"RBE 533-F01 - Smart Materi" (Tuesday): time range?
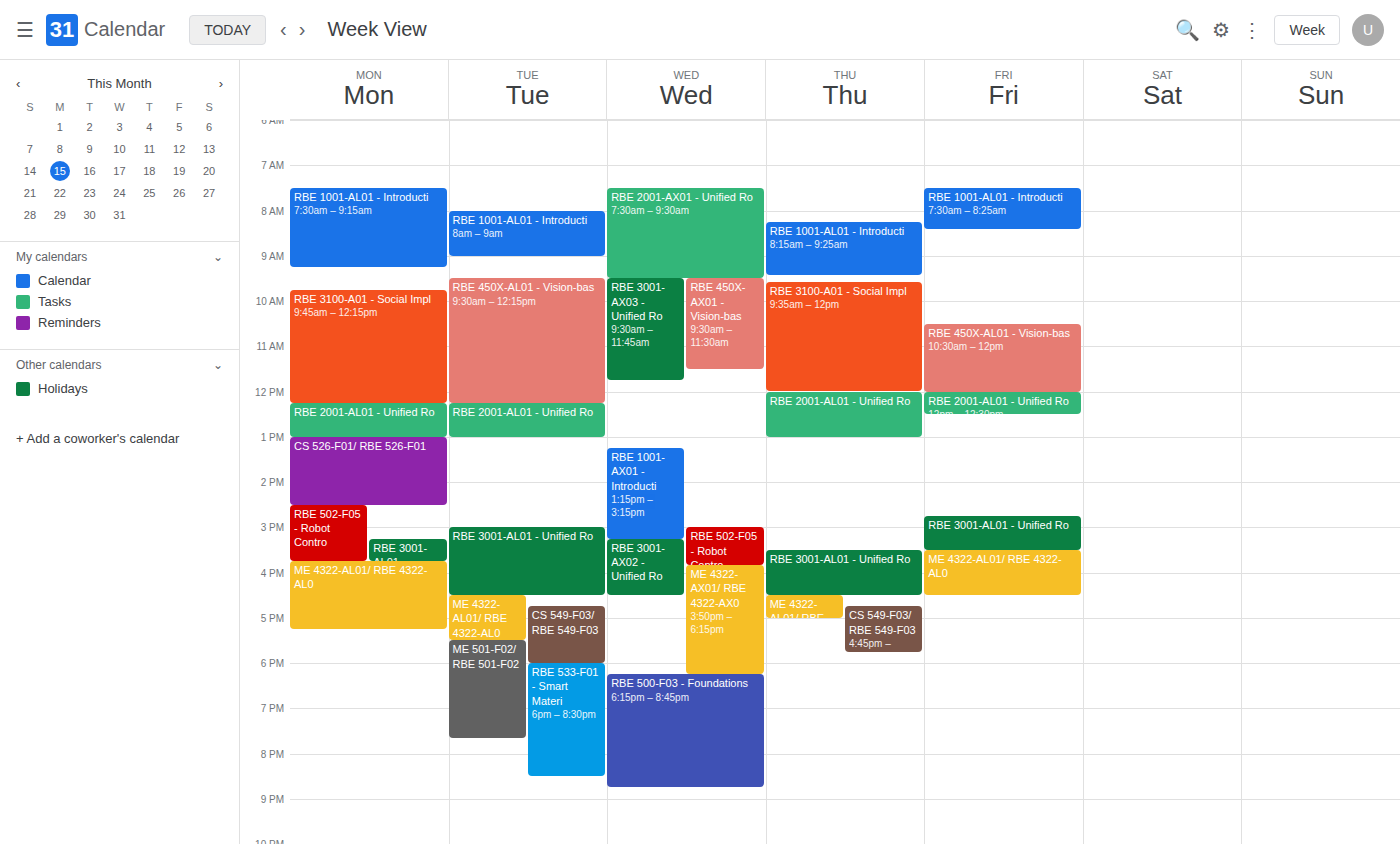
6:00 PM to 8:30 PM